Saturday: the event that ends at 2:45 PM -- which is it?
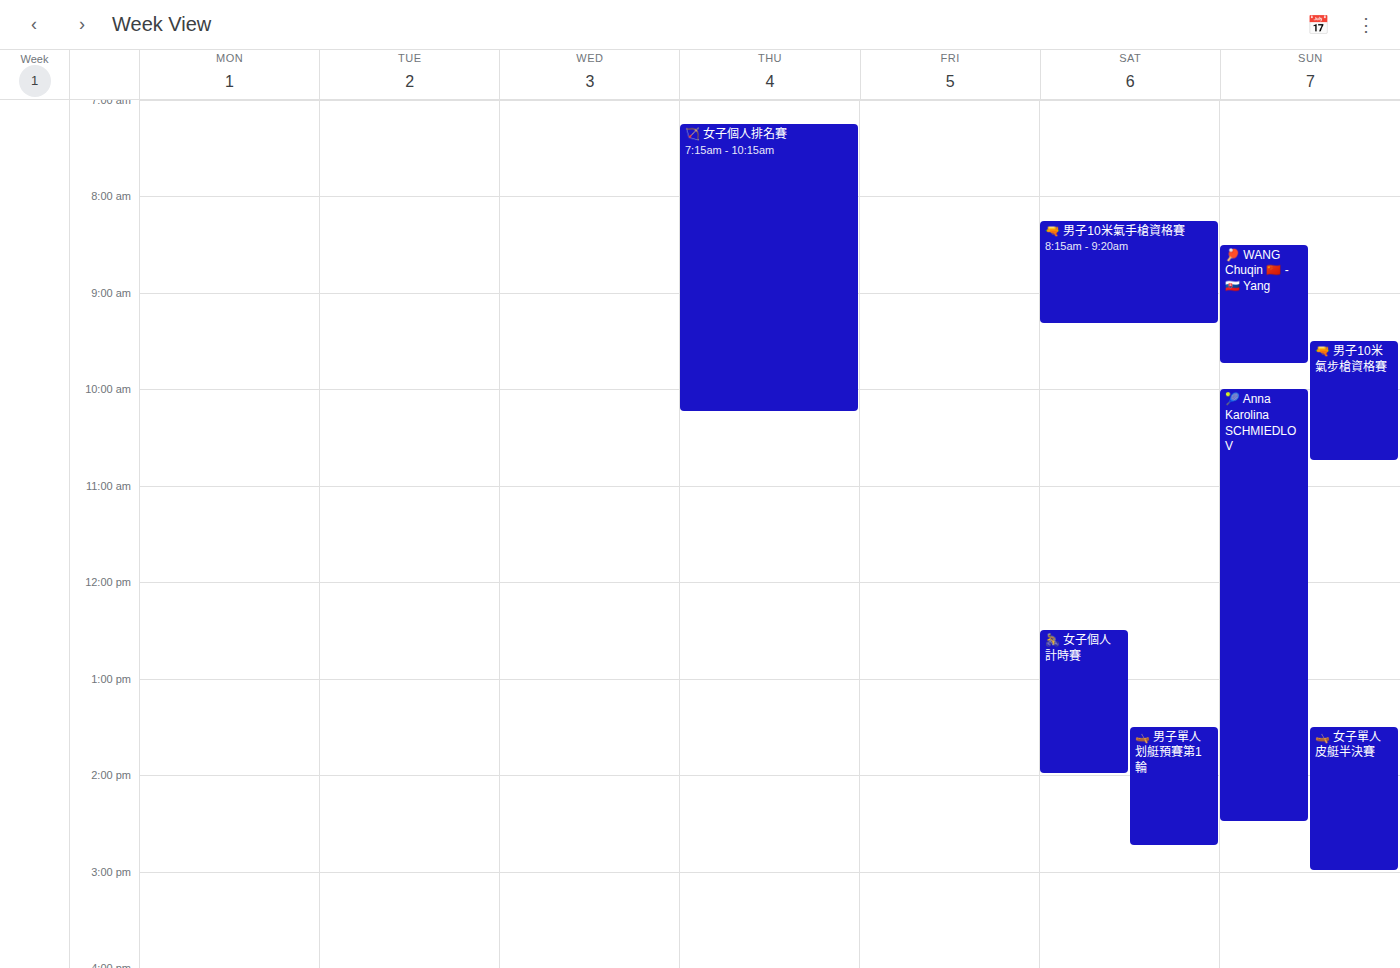
"🛶 男子單人划艇預賽第1輪"